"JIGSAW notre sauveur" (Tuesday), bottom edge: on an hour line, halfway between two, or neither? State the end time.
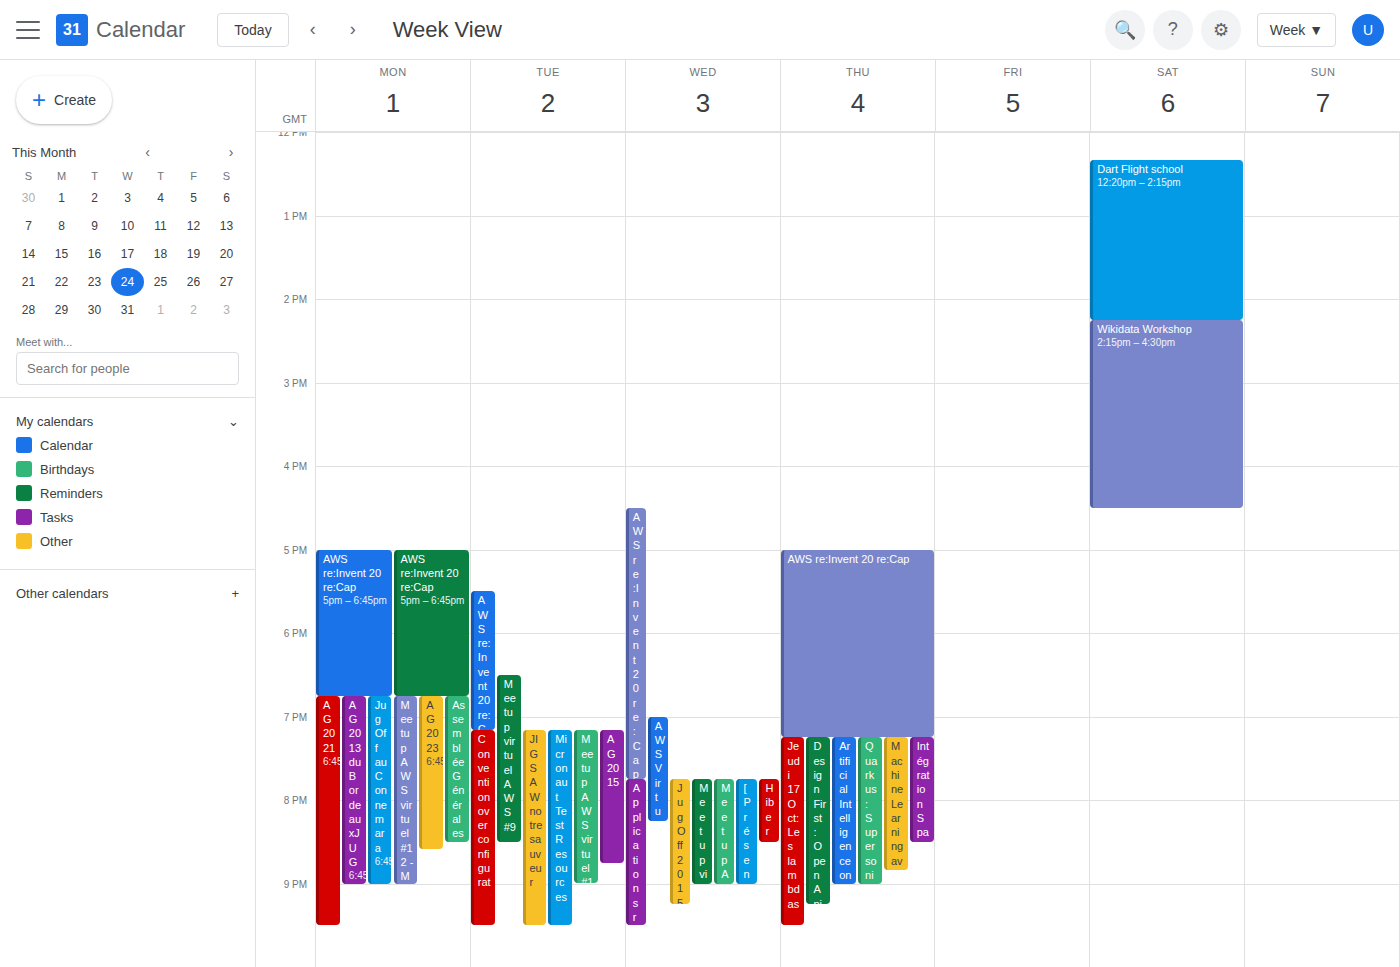
9:30 PM -- halfway between the 9 PM and 10 PM lines.